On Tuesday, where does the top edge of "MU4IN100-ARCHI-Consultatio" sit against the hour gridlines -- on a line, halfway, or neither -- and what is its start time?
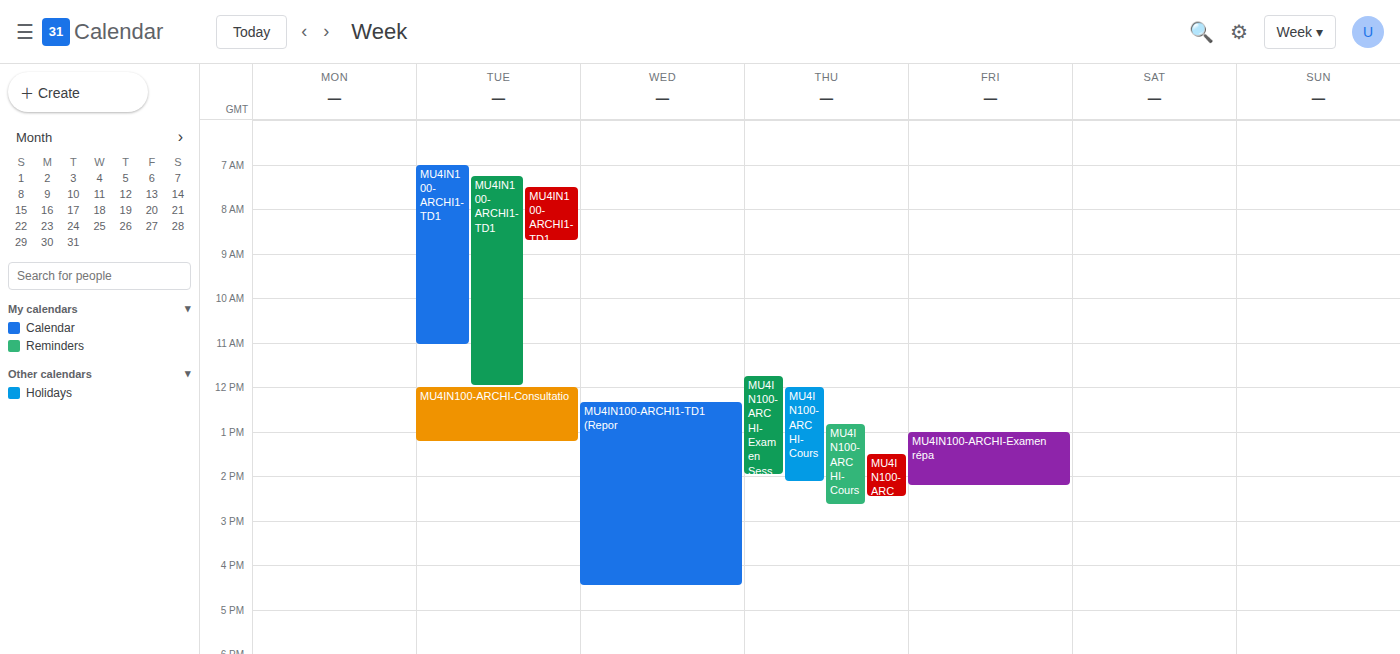
12:00 -- exactly on the 12:00 line.